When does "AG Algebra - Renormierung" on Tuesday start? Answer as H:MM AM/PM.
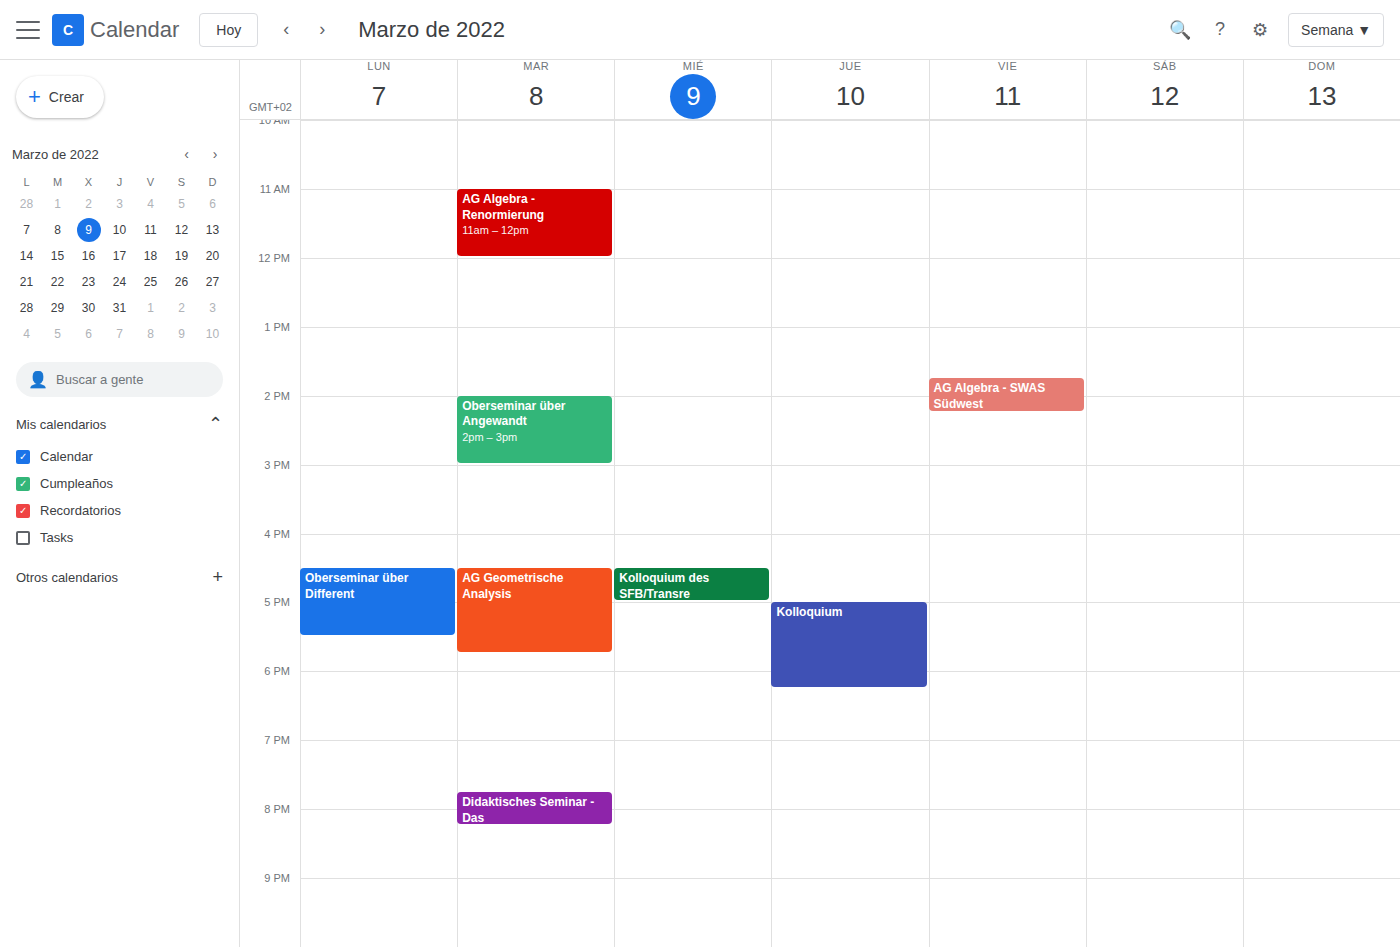
11:00 AM